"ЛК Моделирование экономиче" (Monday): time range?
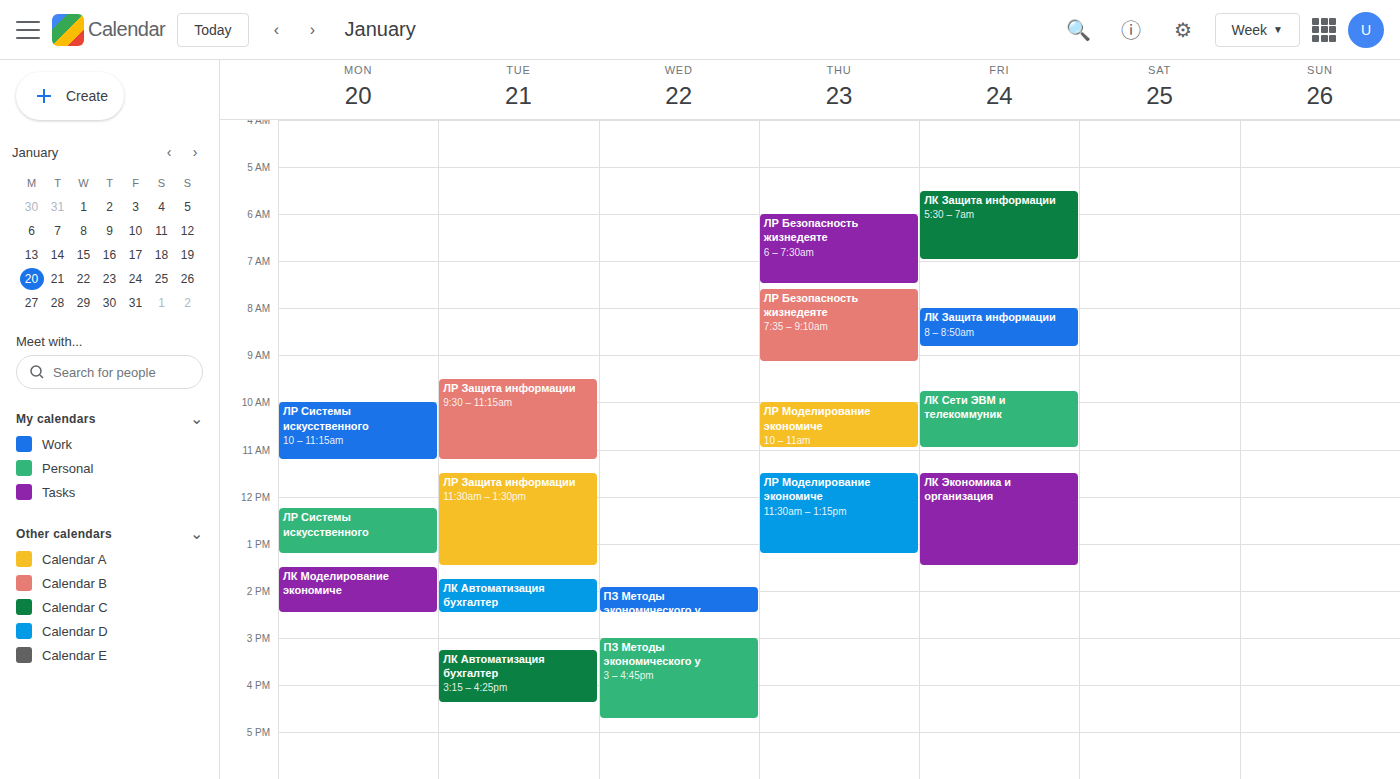
13:30 to 14:30